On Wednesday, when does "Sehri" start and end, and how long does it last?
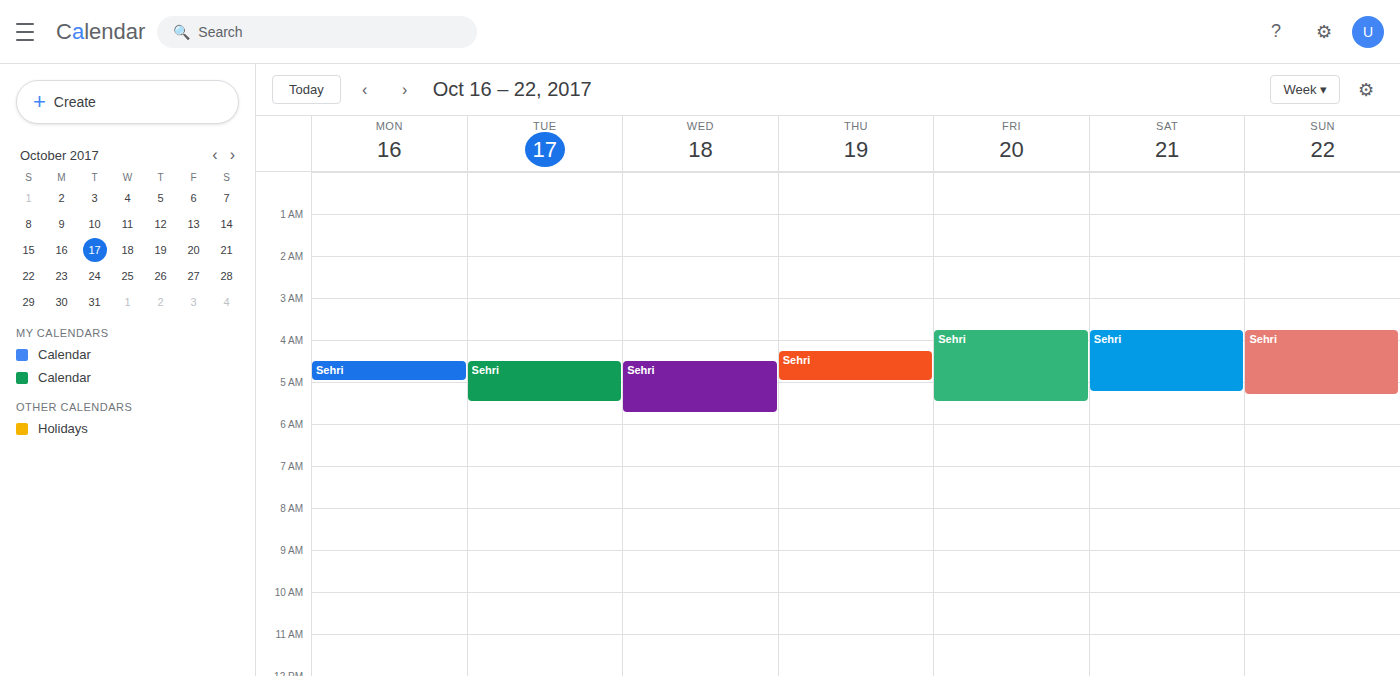
4:30 AM to 5:45 AM, 1 hour 15 minutes